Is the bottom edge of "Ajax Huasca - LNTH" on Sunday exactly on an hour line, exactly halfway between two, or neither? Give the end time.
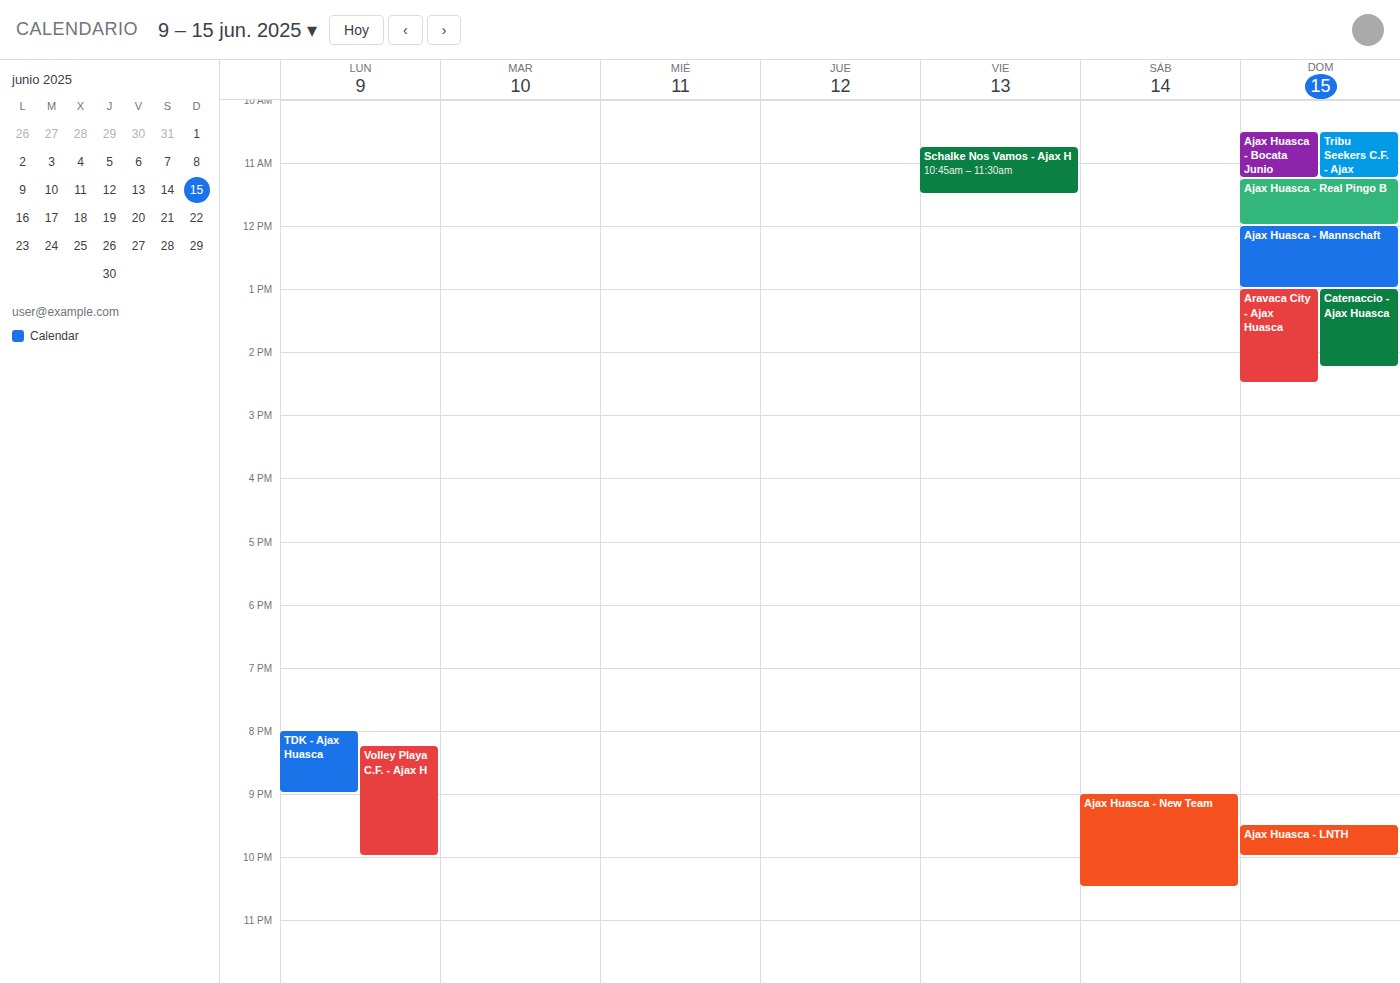
10:00 PM -- exactly on the 10 PM line.